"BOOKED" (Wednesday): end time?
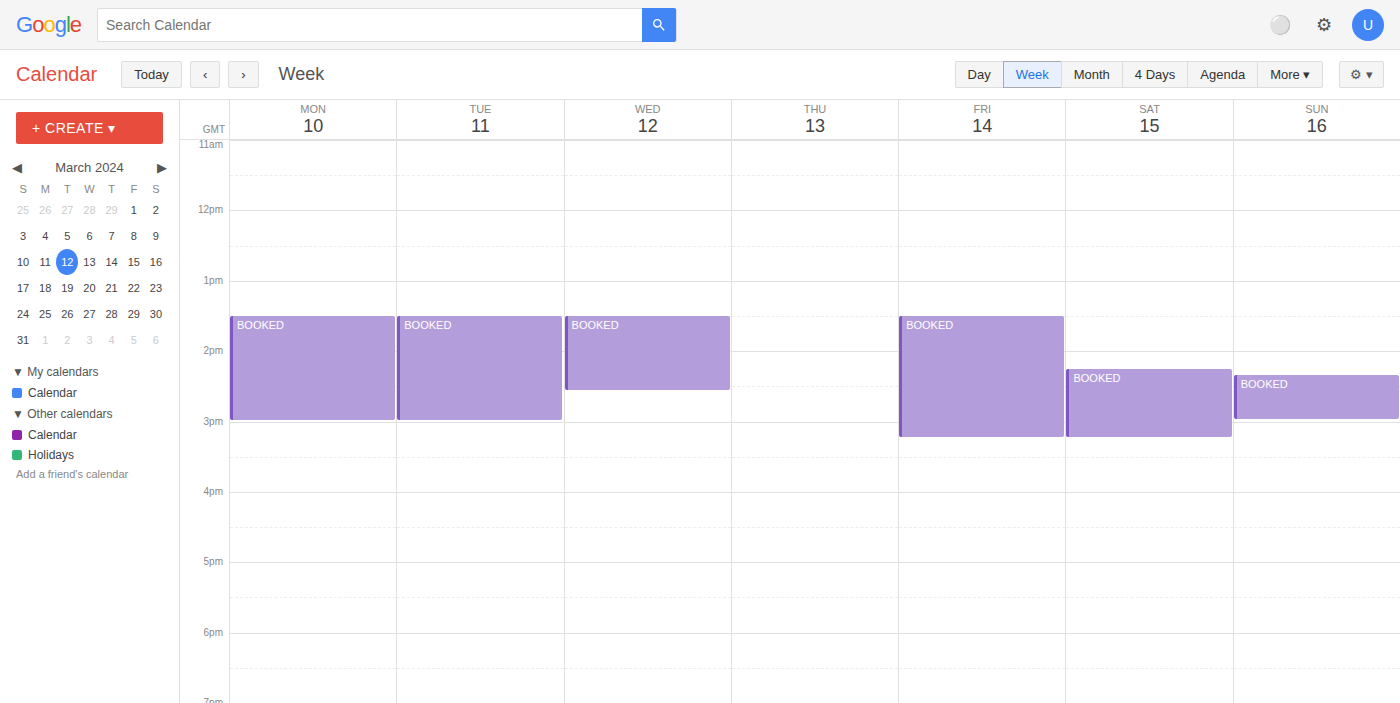
2:35 PM